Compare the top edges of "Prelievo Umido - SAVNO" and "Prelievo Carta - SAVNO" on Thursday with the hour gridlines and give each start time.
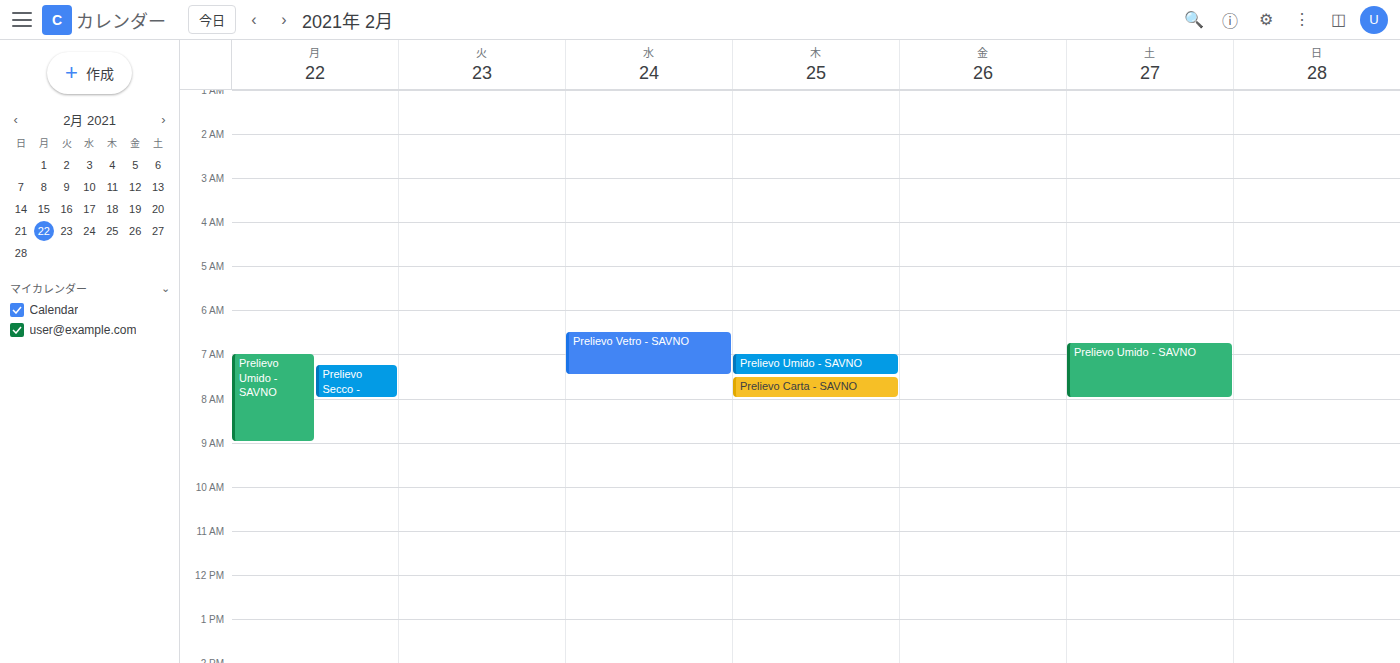
"Prelievo Umido - SAVNO": 7:00 AM, exactly on the 7 AM line. "Prelievo Carta - SAVNO": 7:30 AM, halfway between the 7 AM and 8 AM lines.